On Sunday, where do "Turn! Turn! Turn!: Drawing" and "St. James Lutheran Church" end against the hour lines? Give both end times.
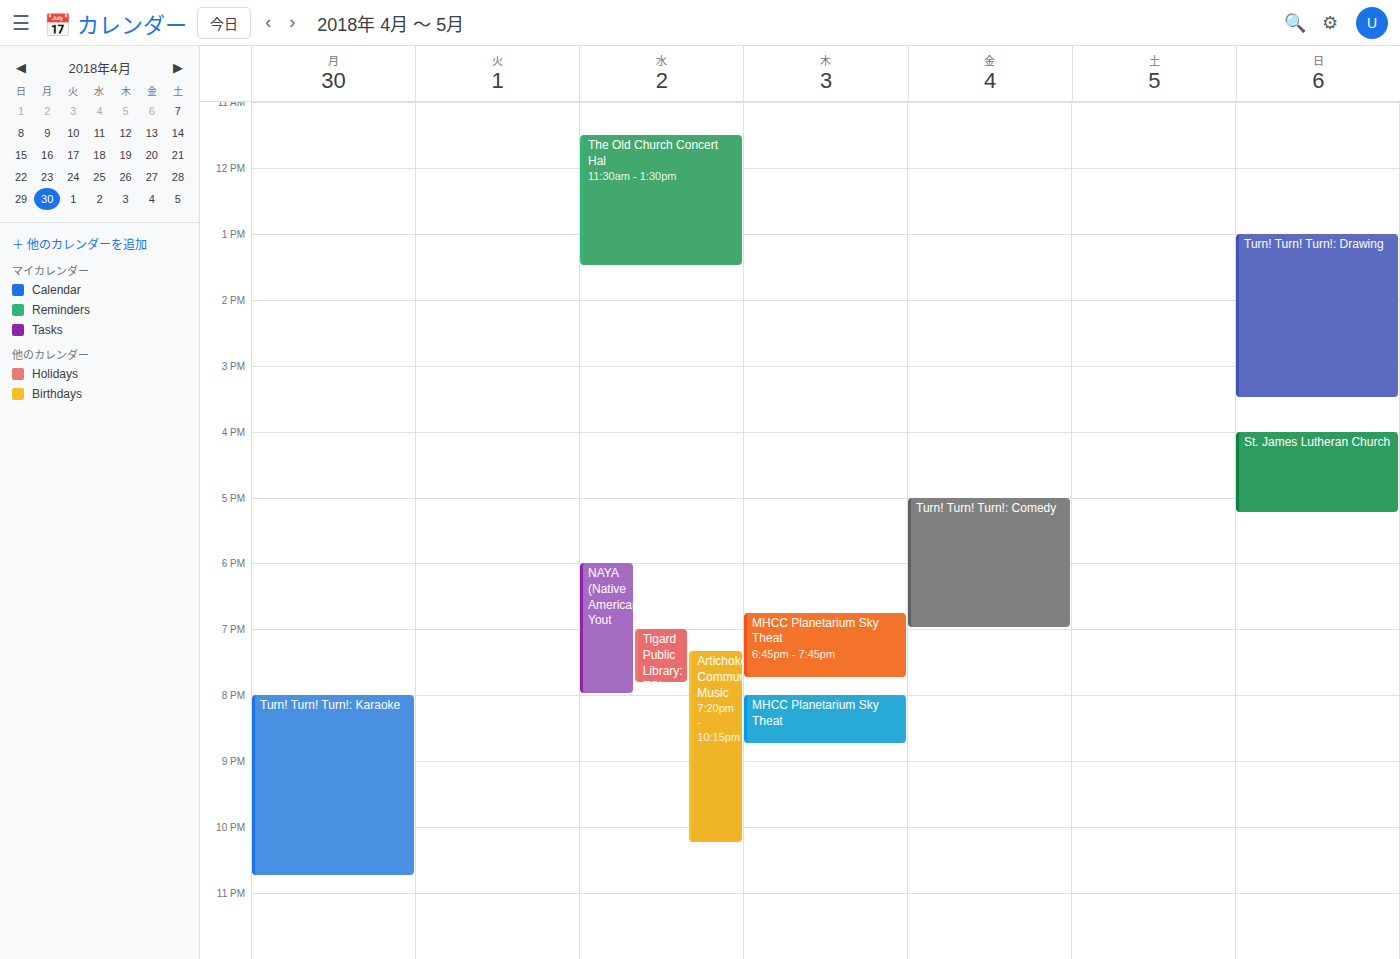
"Turn! Turn! Turn!: Drawing": 3:30 PM, halfway between the 3 PM and 4 PM lines. "St. James Lutheran Church": 5:15 PM, neither: a quarter of the way from the 5 PM line to the 6 PM line.